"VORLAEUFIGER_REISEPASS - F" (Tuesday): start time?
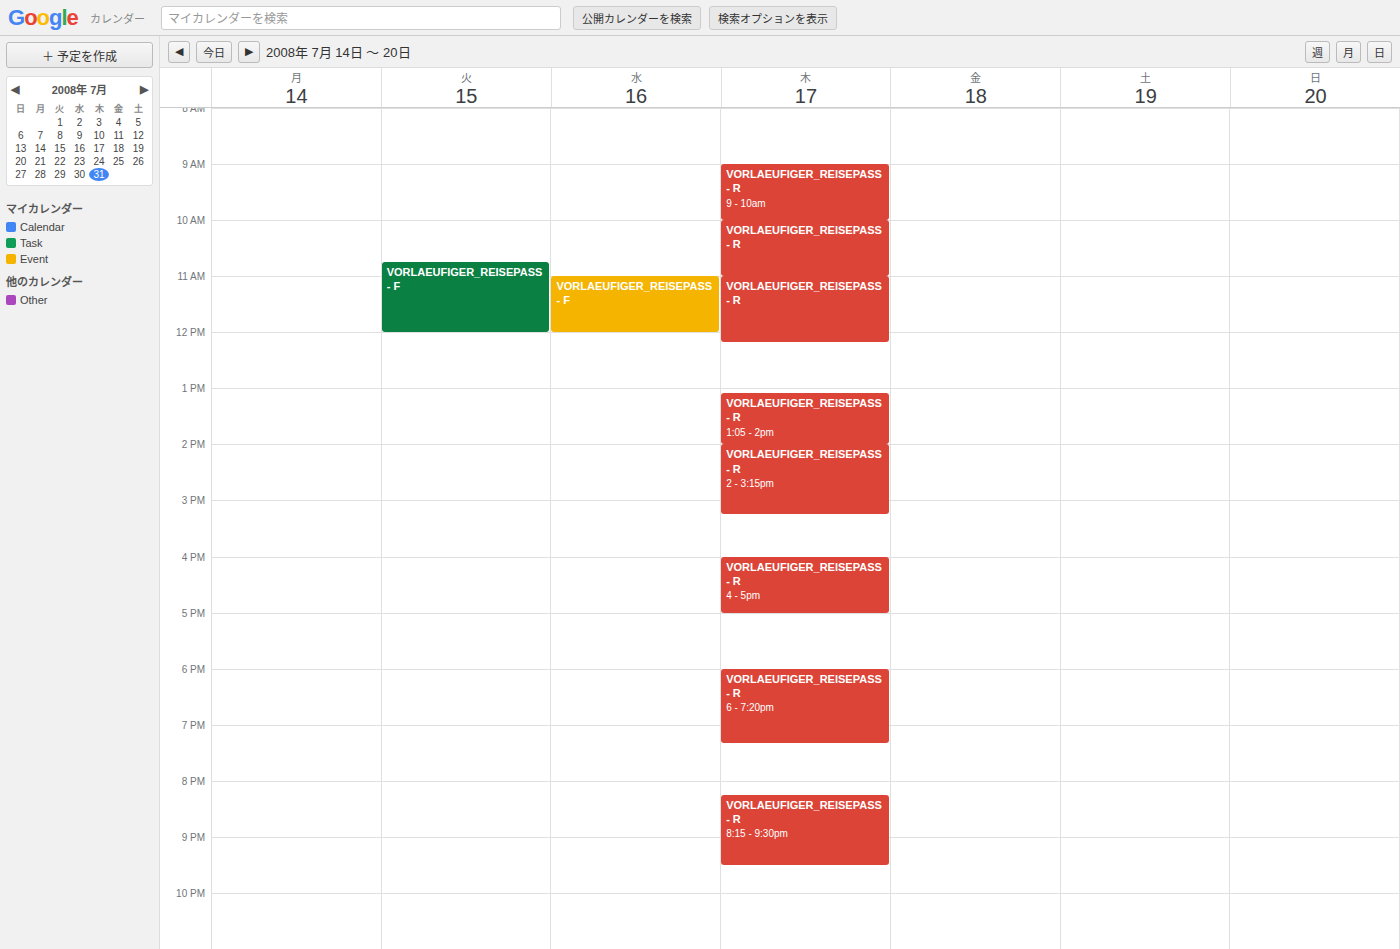
10:45 AM